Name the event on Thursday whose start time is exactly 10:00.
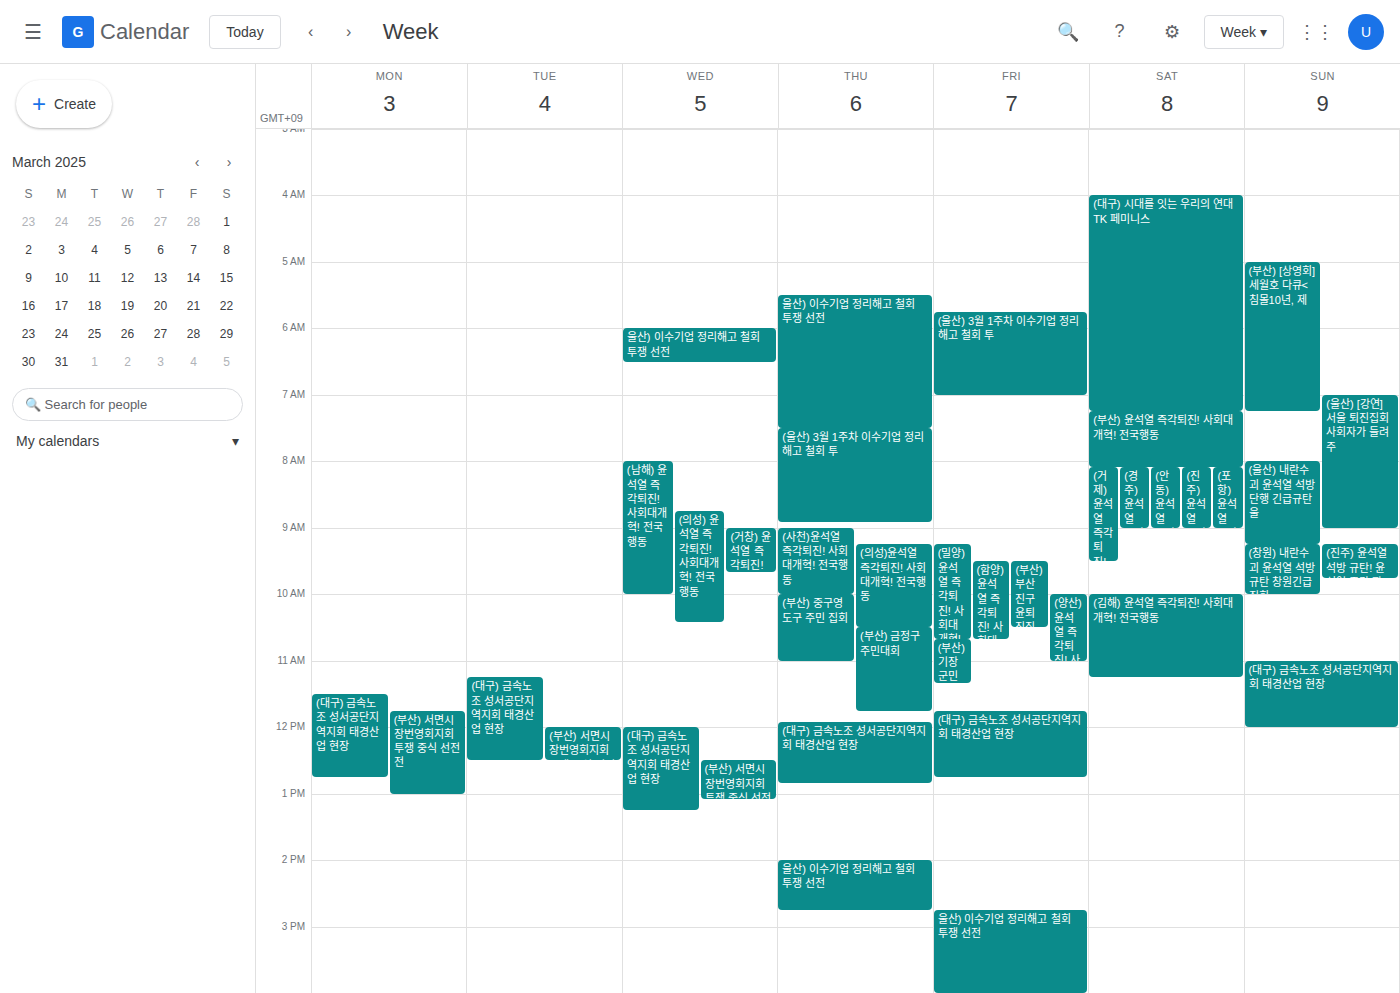
"(부산) 중구영도구 주민 집회"